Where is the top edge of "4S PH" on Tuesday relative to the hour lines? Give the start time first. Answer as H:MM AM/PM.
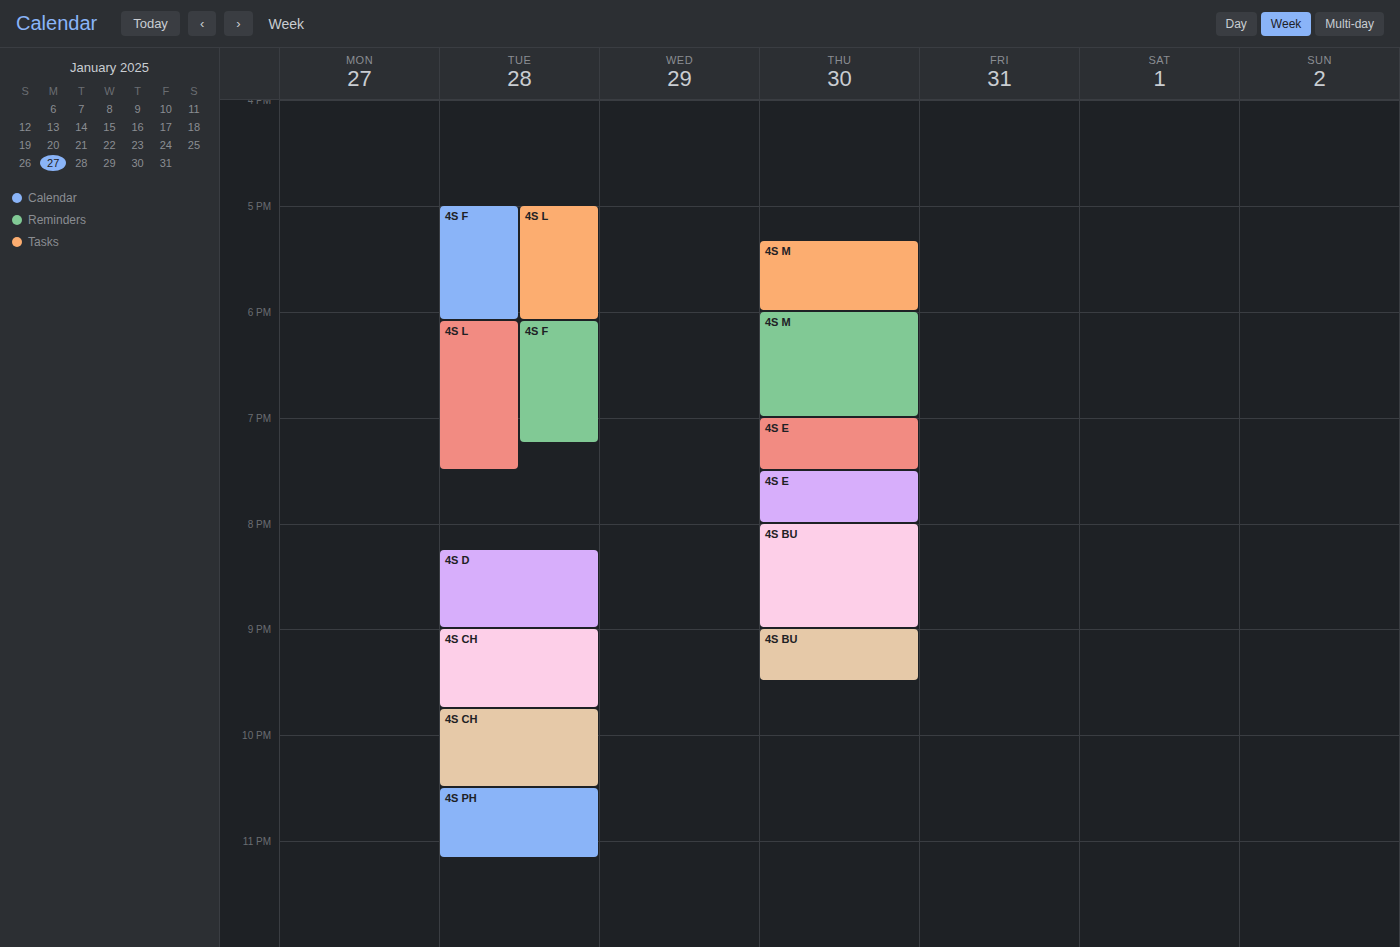
10:30 PM -- halfway between the 10 PM and 11 PM lines.